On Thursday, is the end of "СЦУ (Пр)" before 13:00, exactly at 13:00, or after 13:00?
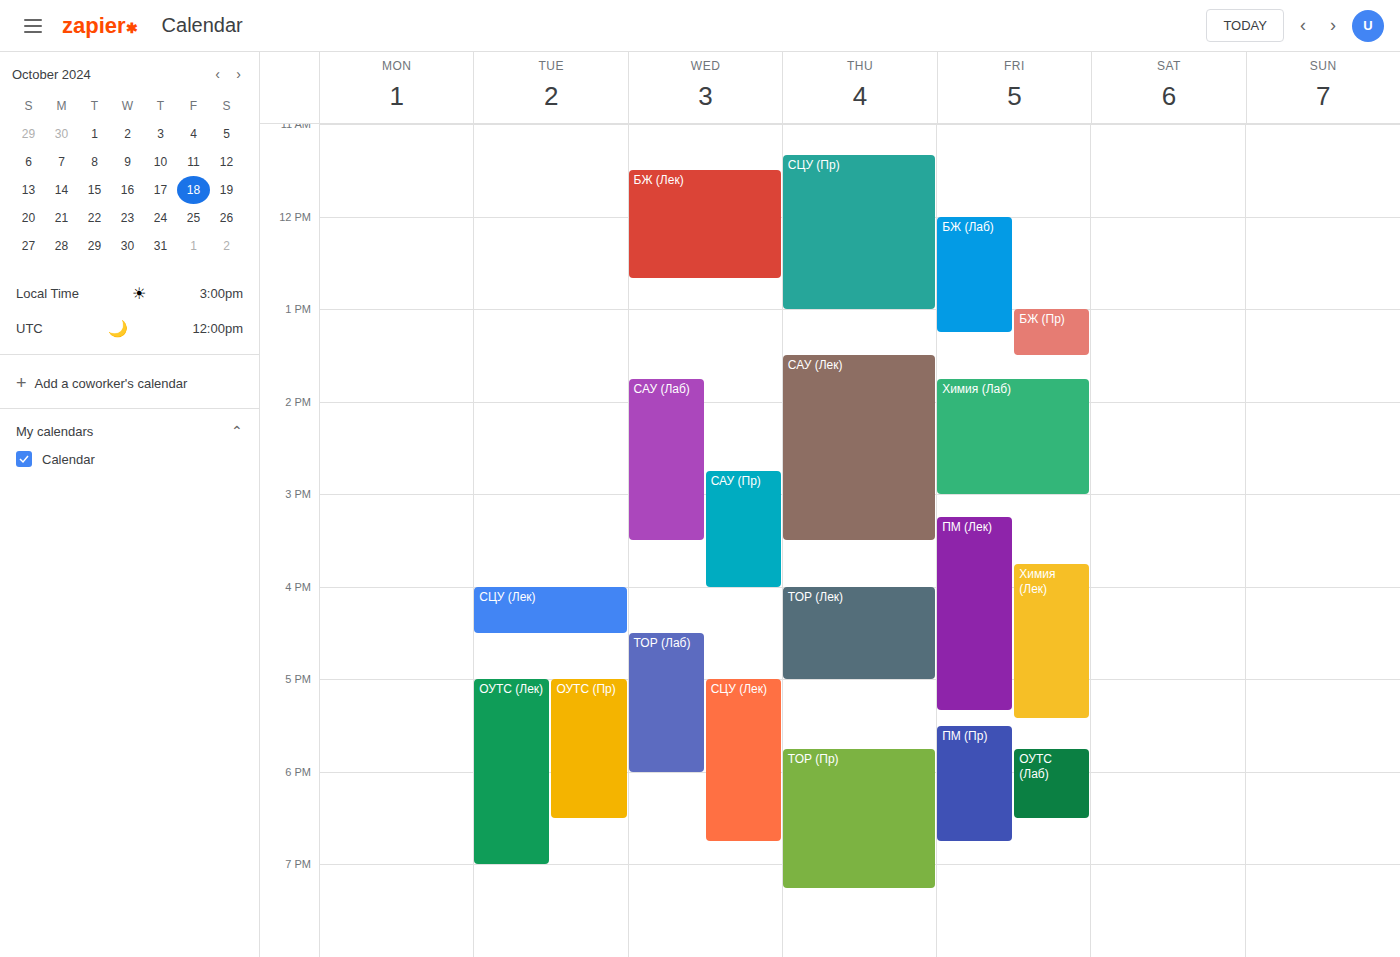
13:00 -- exactly at 13:00, on the 13:00 line.